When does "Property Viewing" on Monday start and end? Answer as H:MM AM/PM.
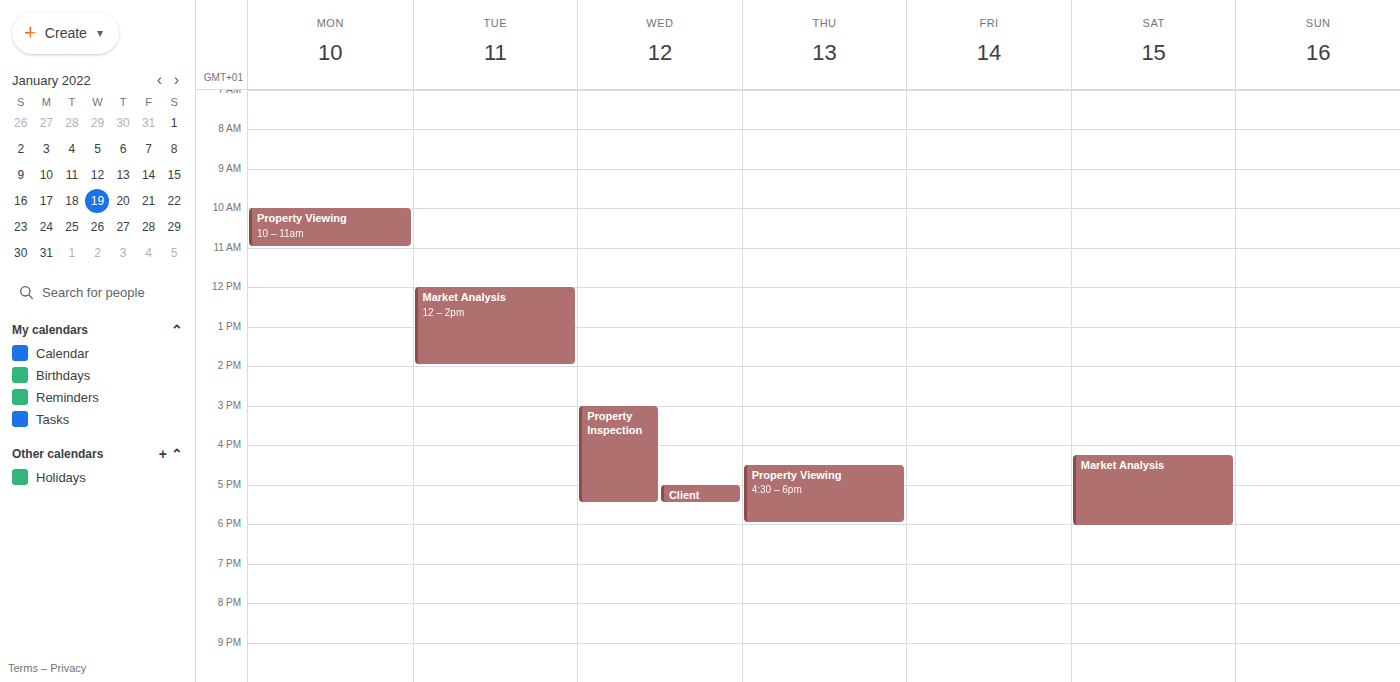
10:00 AM to 11:00 AM